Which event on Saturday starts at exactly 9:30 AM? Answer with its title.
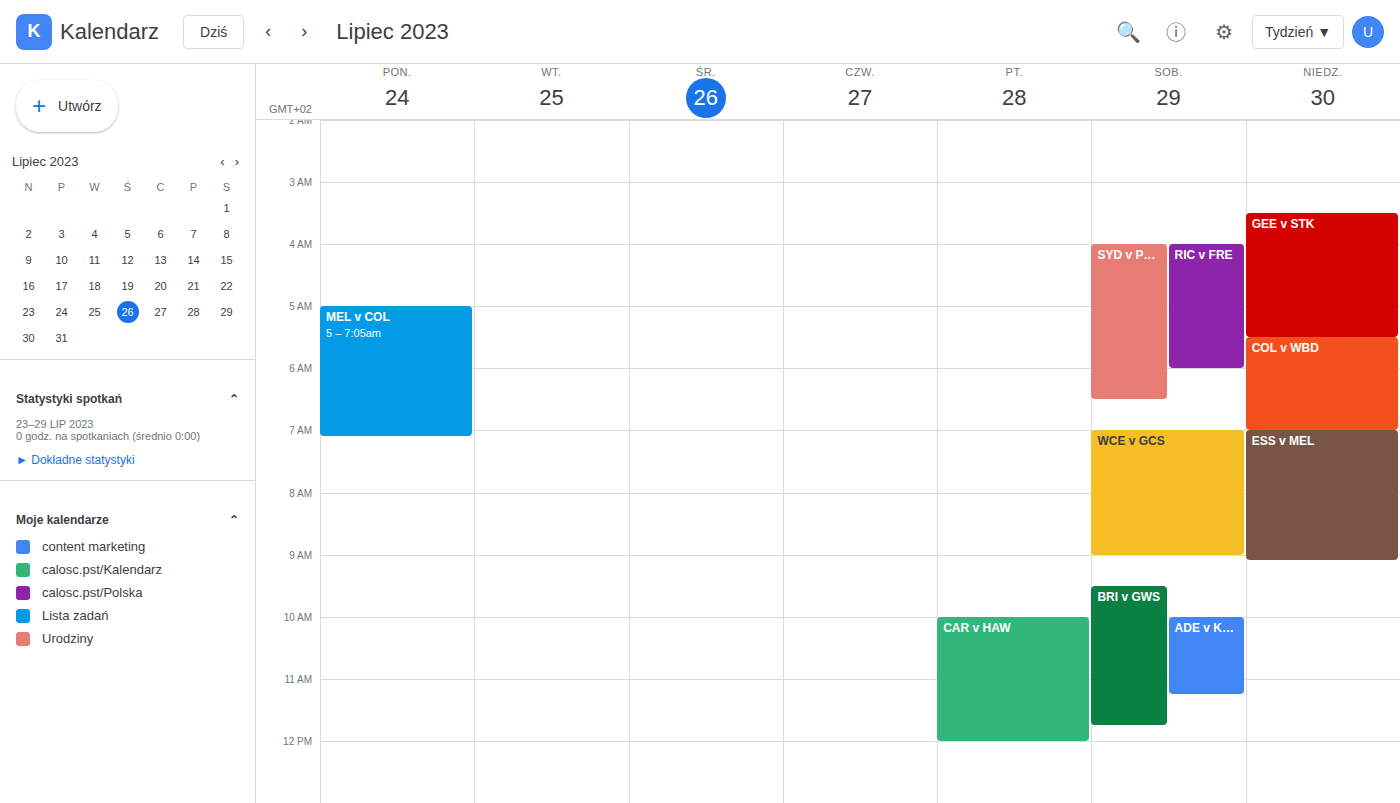
"BRI v GWS"